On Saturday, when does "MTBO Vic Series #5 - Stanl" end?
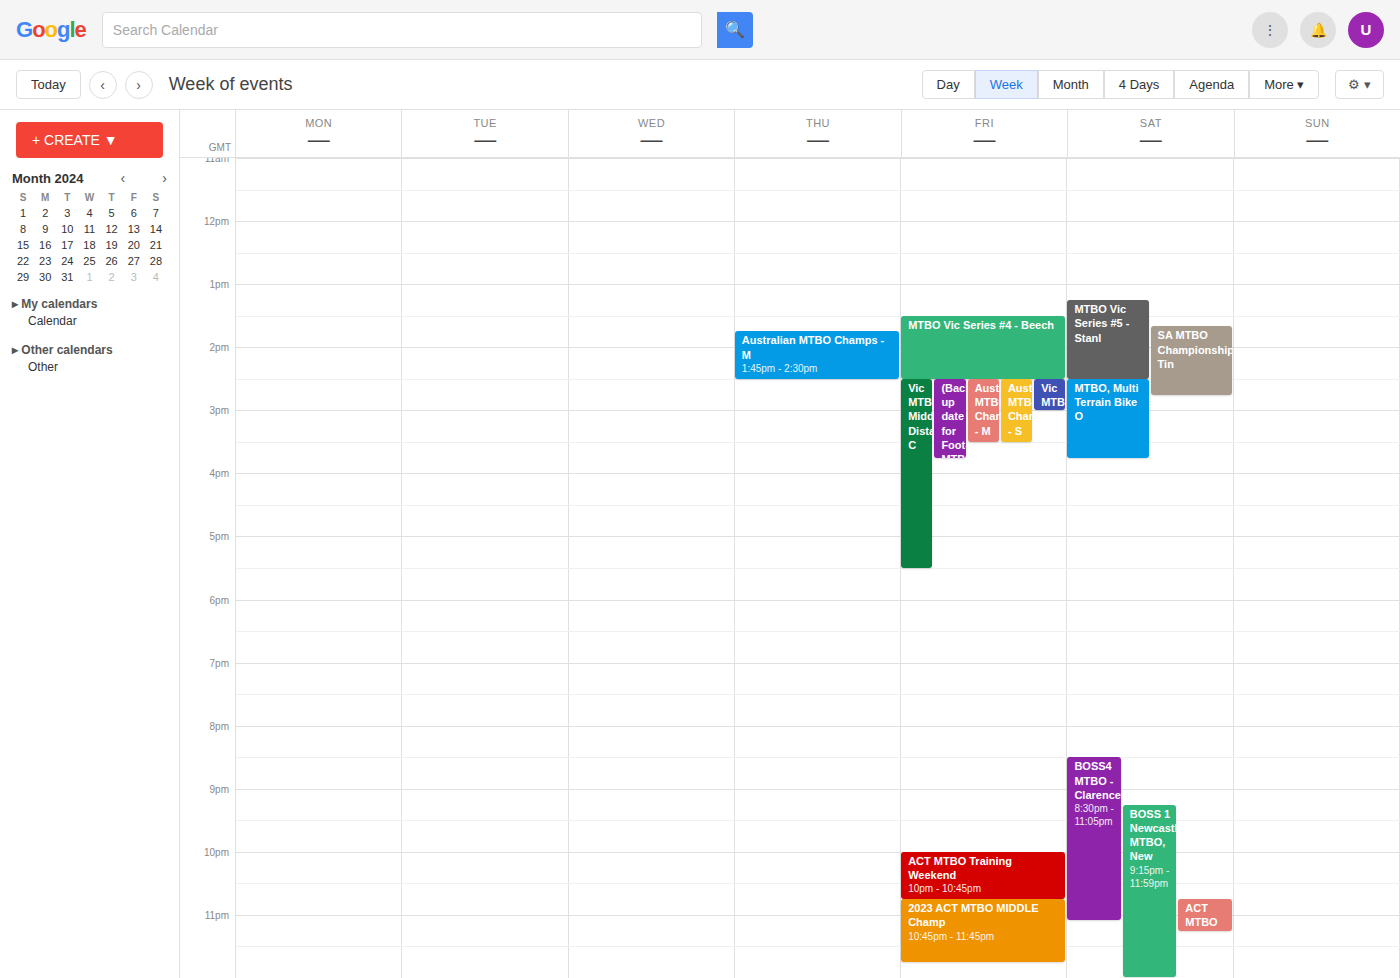
2:30 PM